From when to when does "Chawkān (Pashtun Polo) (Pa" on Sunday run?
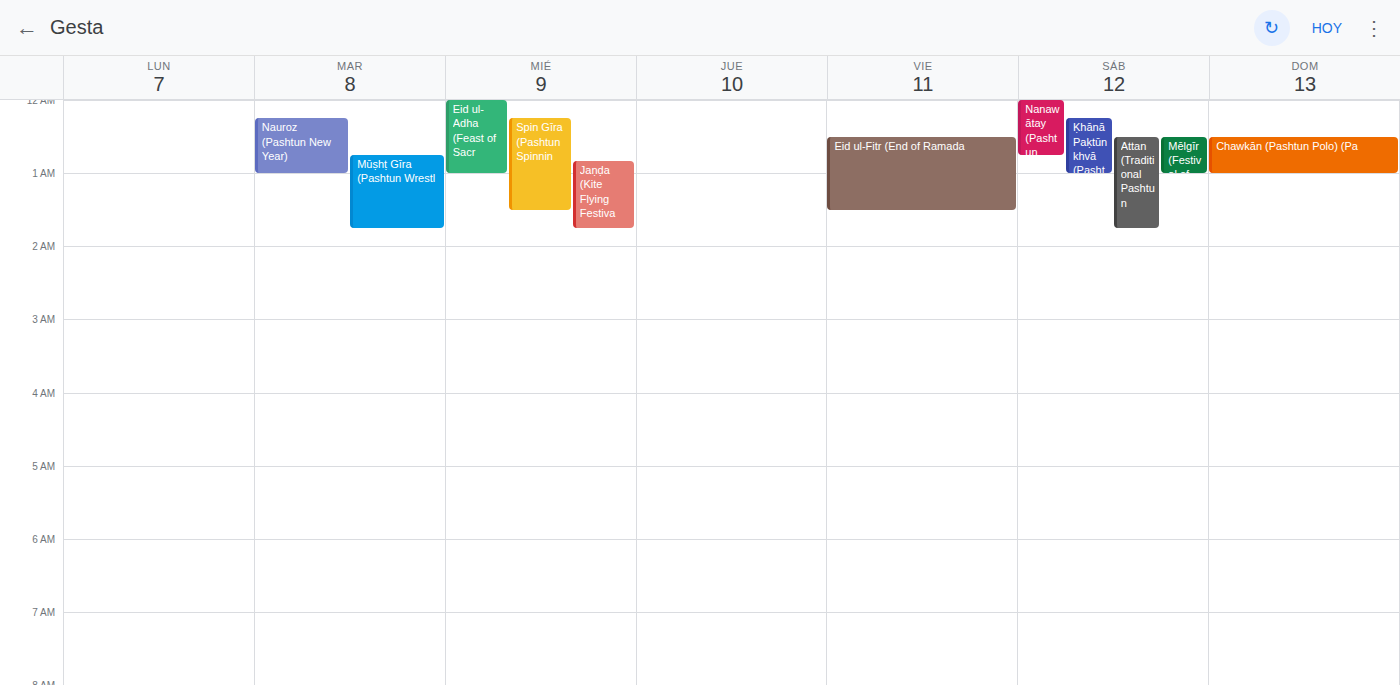
12:30 AM to 1:00 AM